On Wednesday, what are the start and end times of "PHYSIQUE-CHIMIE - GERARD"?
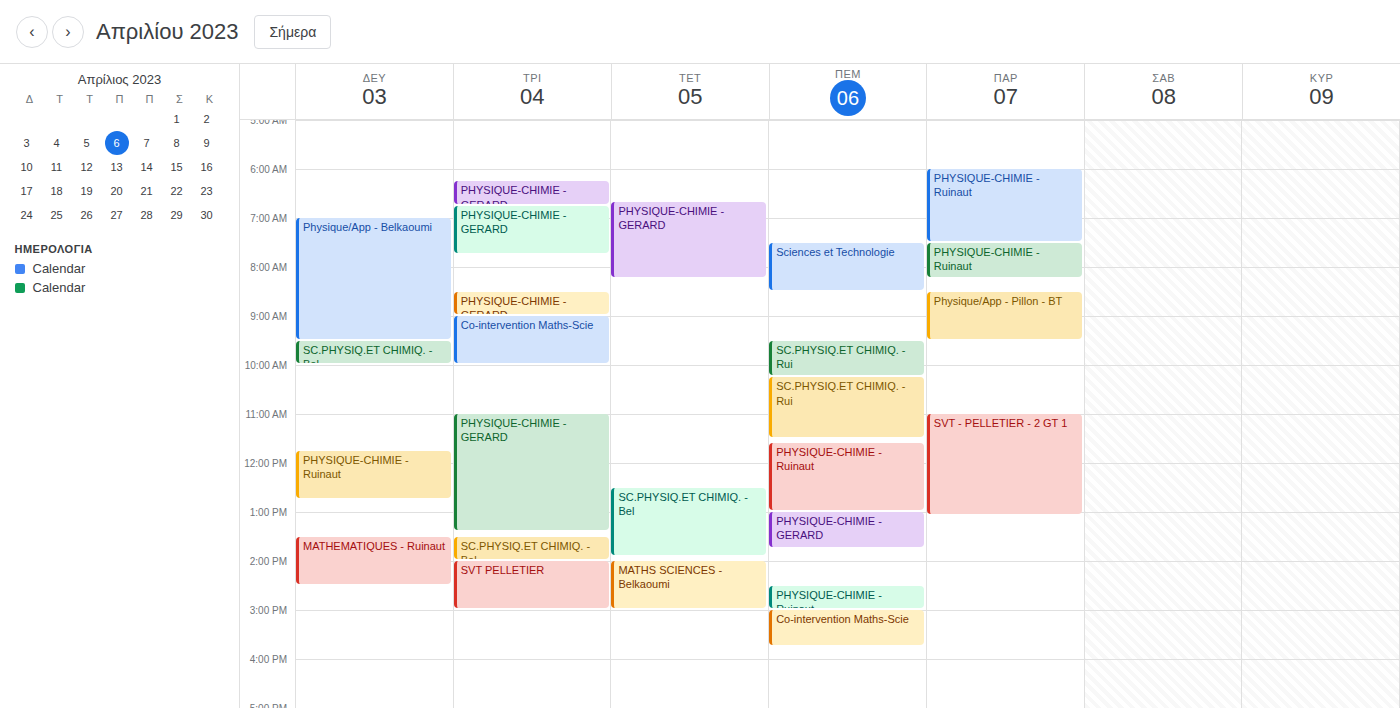
6:40 AM to 8:15 AM